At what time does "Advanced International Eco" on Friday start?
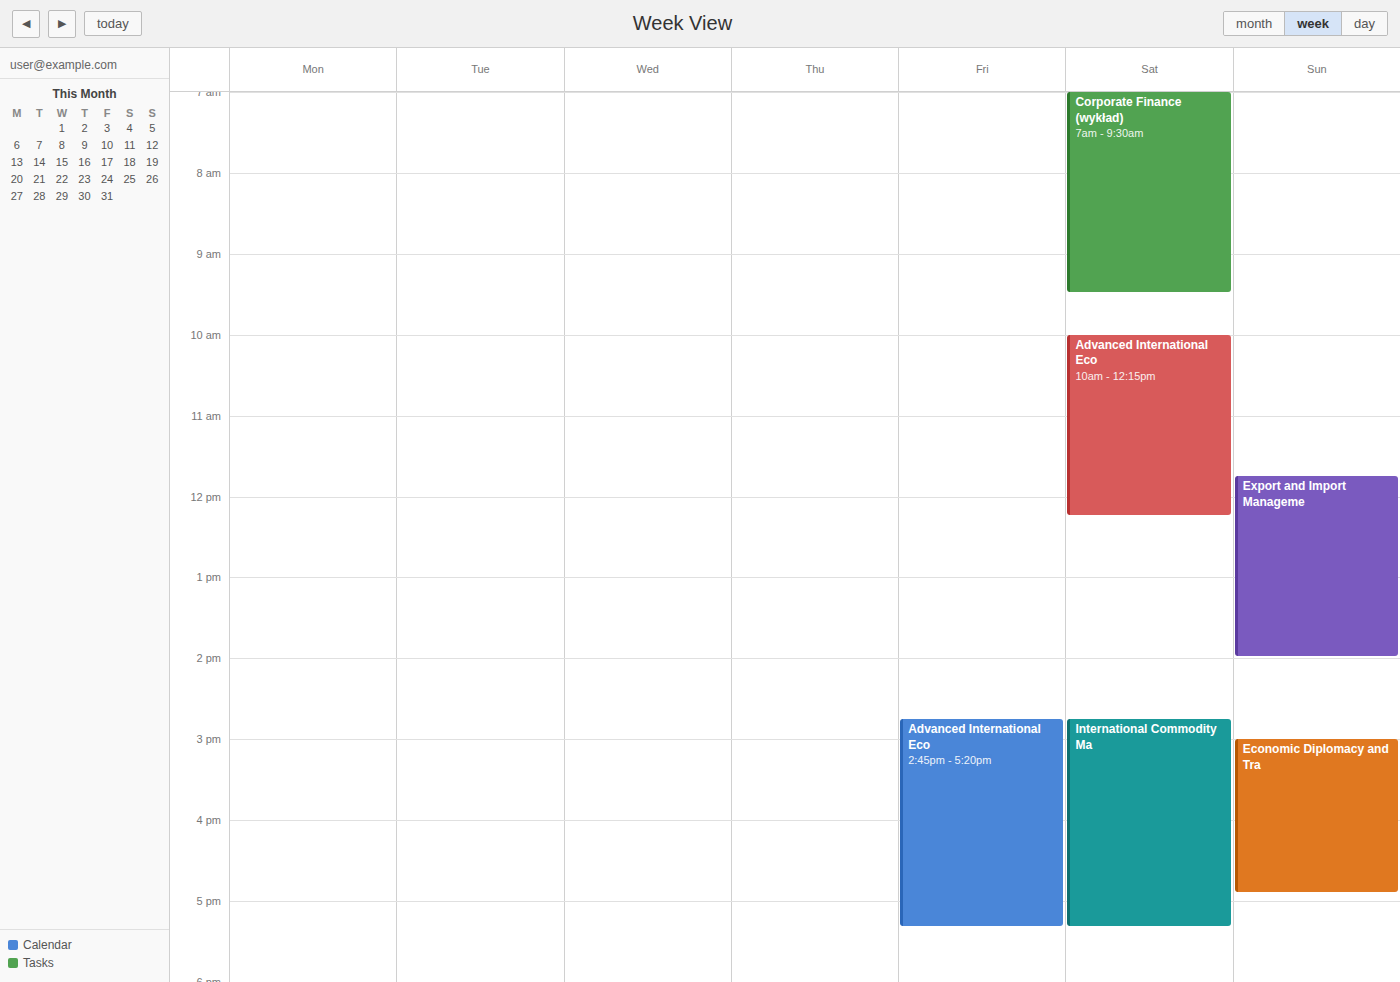
2:45 PM